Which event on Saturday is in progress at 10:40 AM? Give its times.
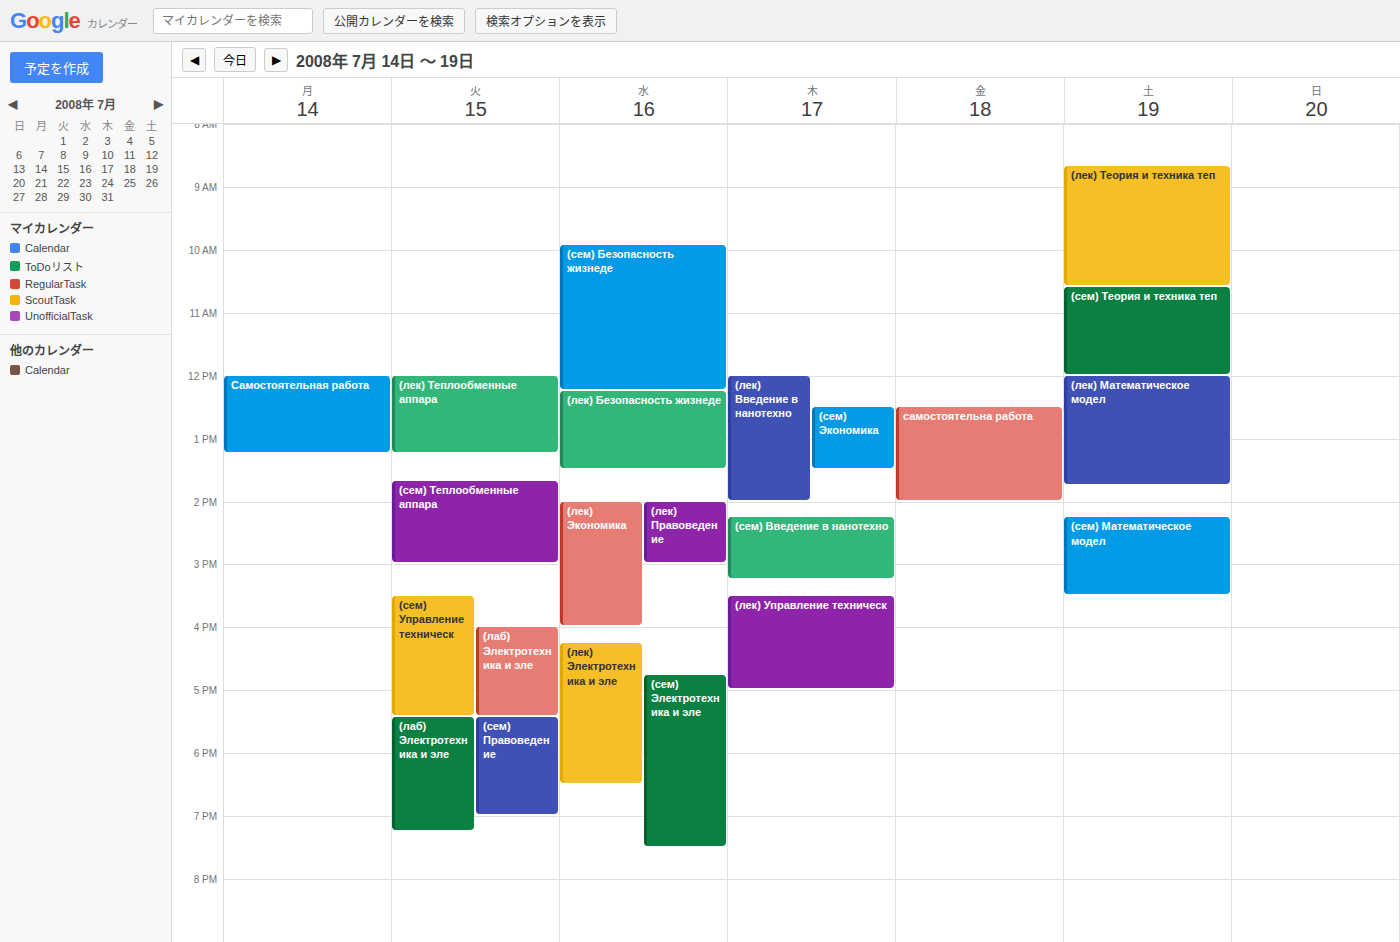
"(сем) Теория и техника теп", 10:35 AM to 12:00 PM